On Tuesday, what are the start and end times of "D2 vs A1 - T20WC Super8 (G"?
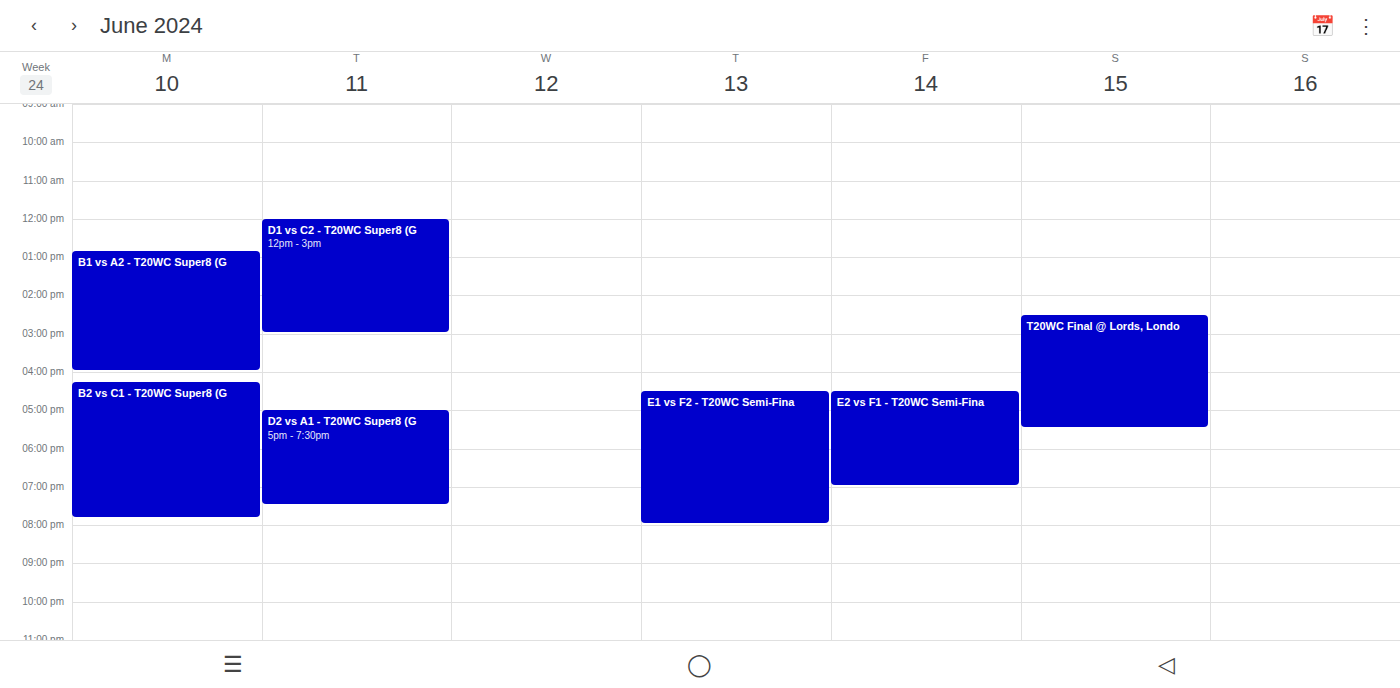
5:00 PM to 7:30 PM